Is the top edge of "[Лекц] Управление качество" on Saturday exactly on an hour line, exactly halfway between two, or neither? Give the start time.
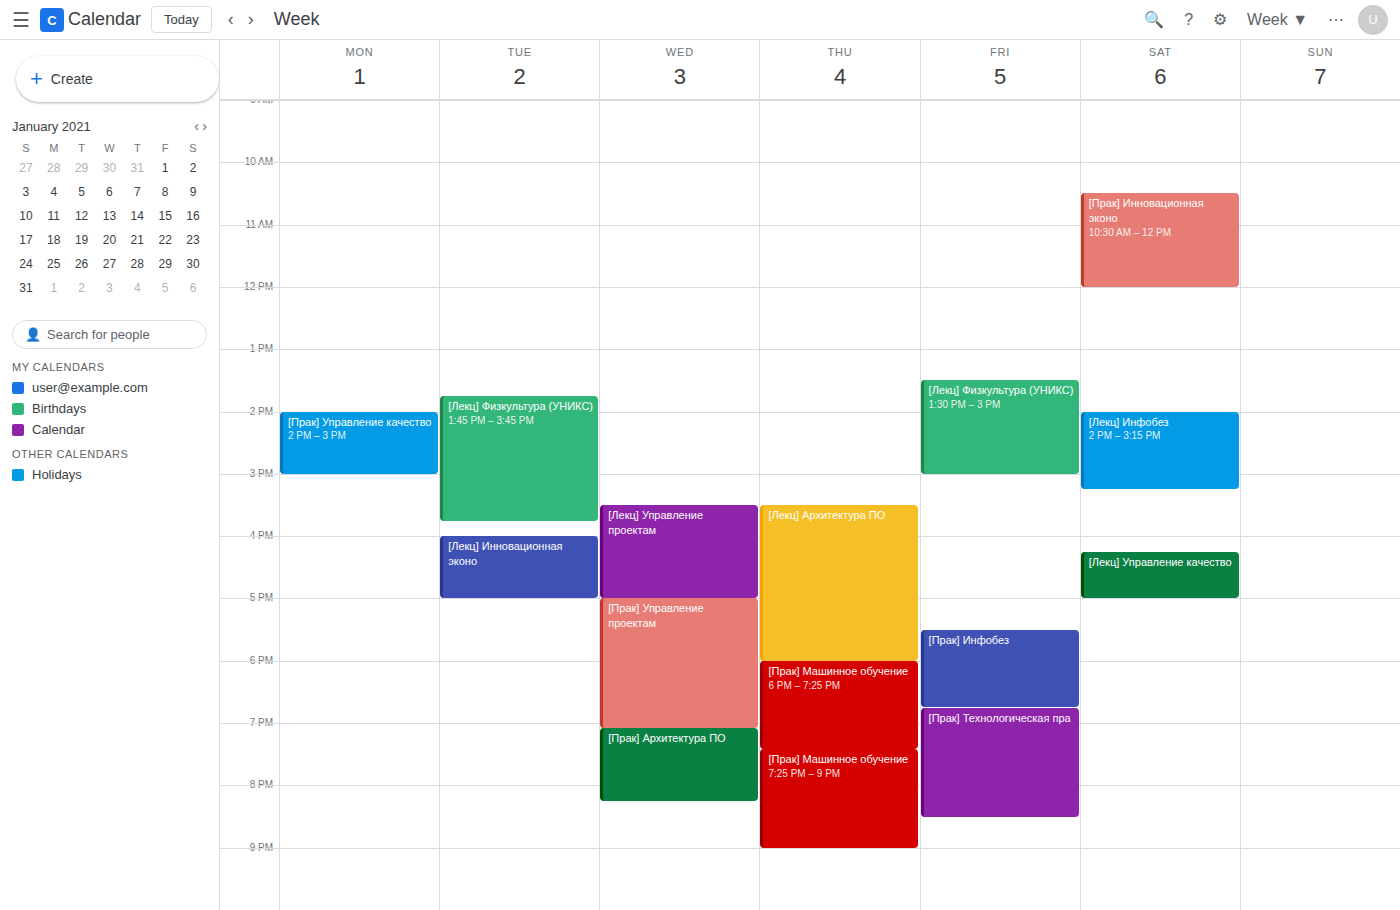
4:15 PM -- neither: a quarter of the way from the 4 PM line to the 5 PM line.